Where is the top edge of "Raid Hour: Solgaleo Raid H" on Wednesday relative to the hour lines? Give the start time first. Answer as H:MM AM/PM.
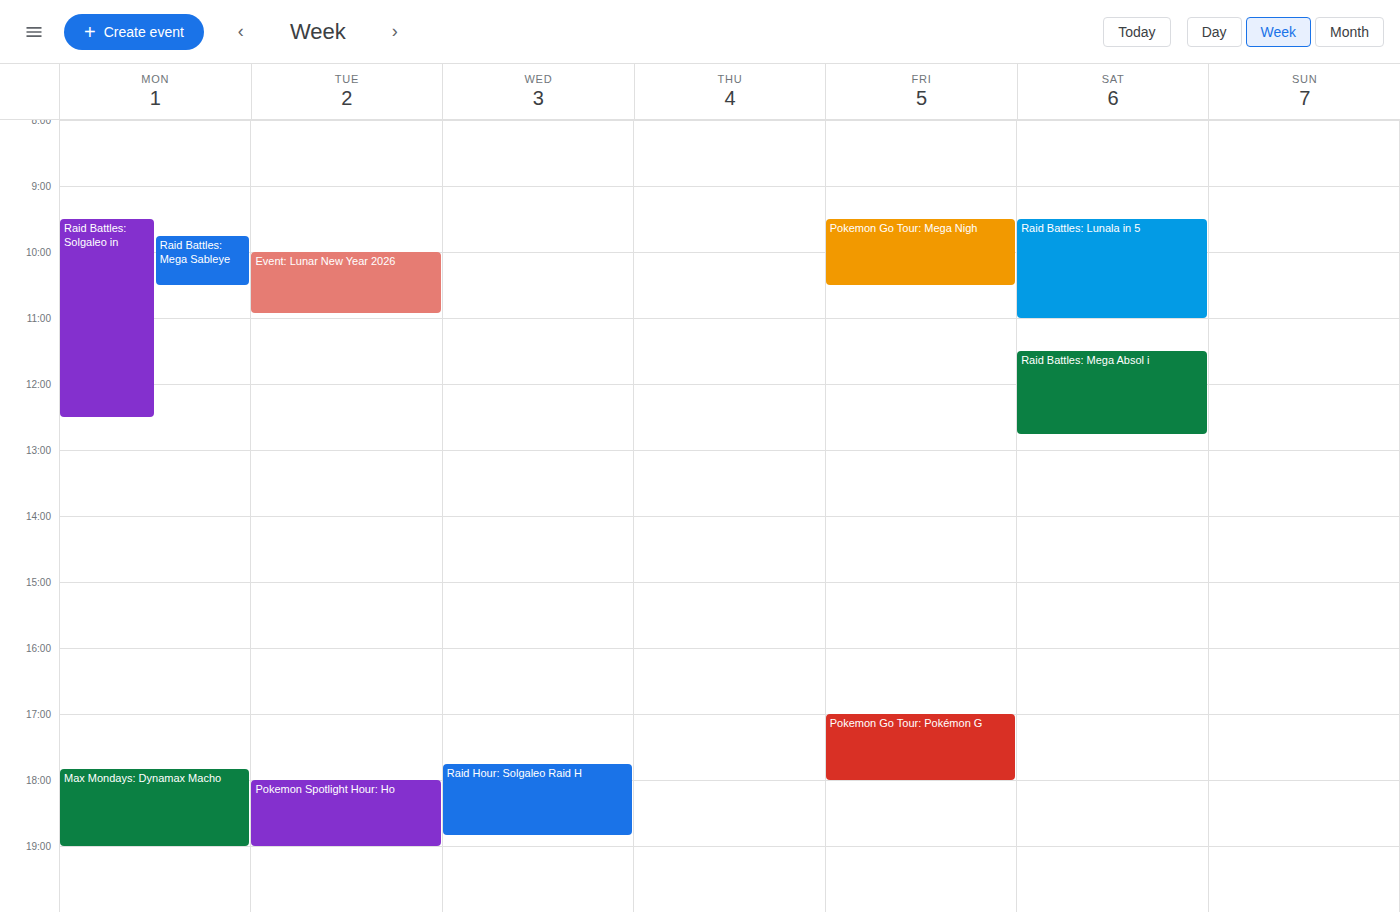
5:45 PM -- neither: three quarters of the way from the 5 PM line to the 6 PM line.